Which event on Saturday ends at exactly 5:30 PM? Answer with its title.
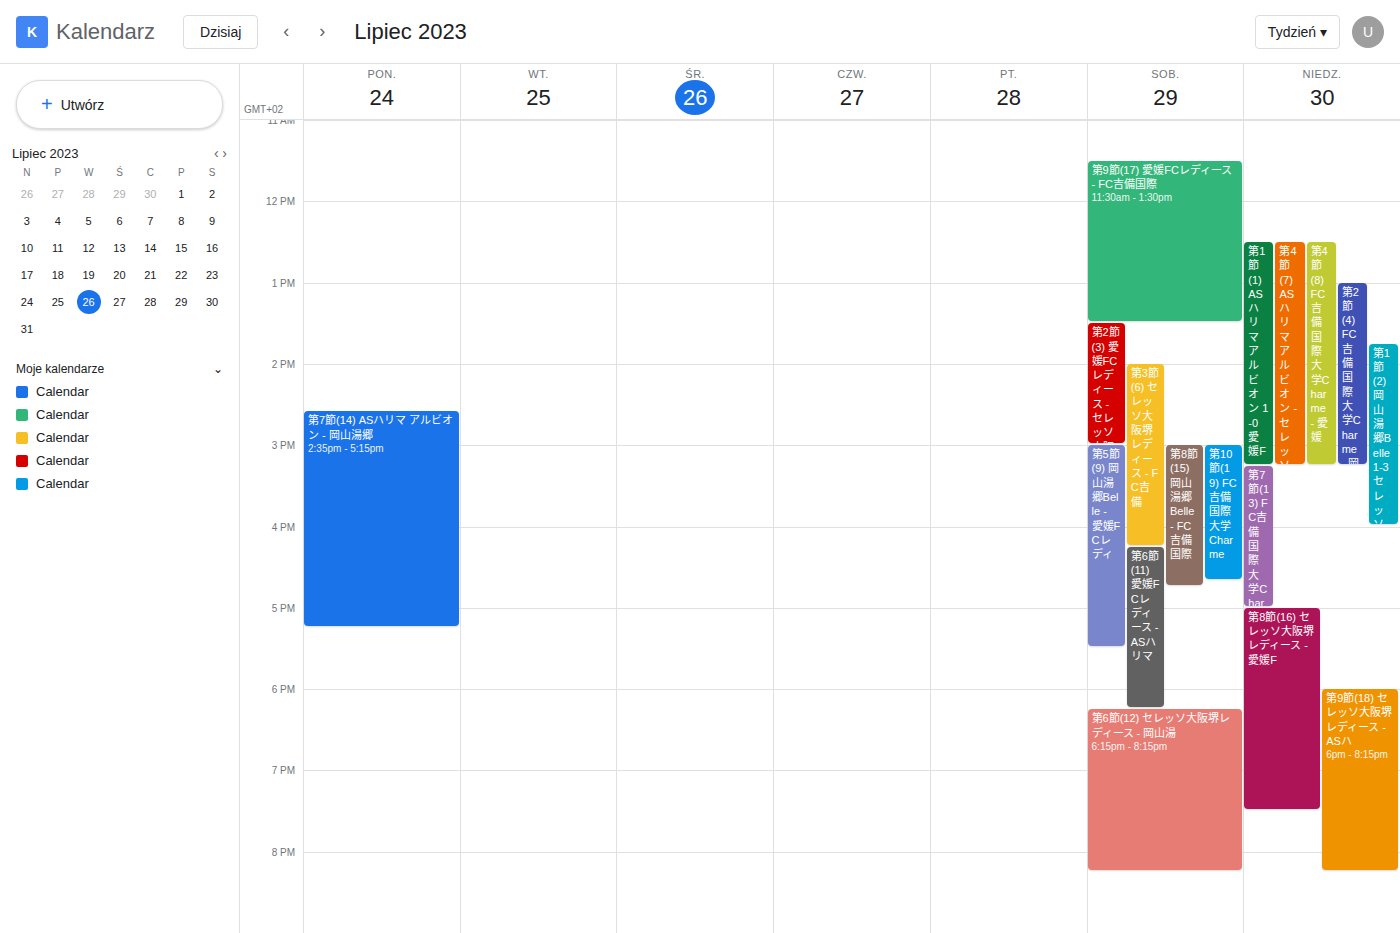
"第5節(9) 岡山湯郷Belle - 愛媛FCレディ"